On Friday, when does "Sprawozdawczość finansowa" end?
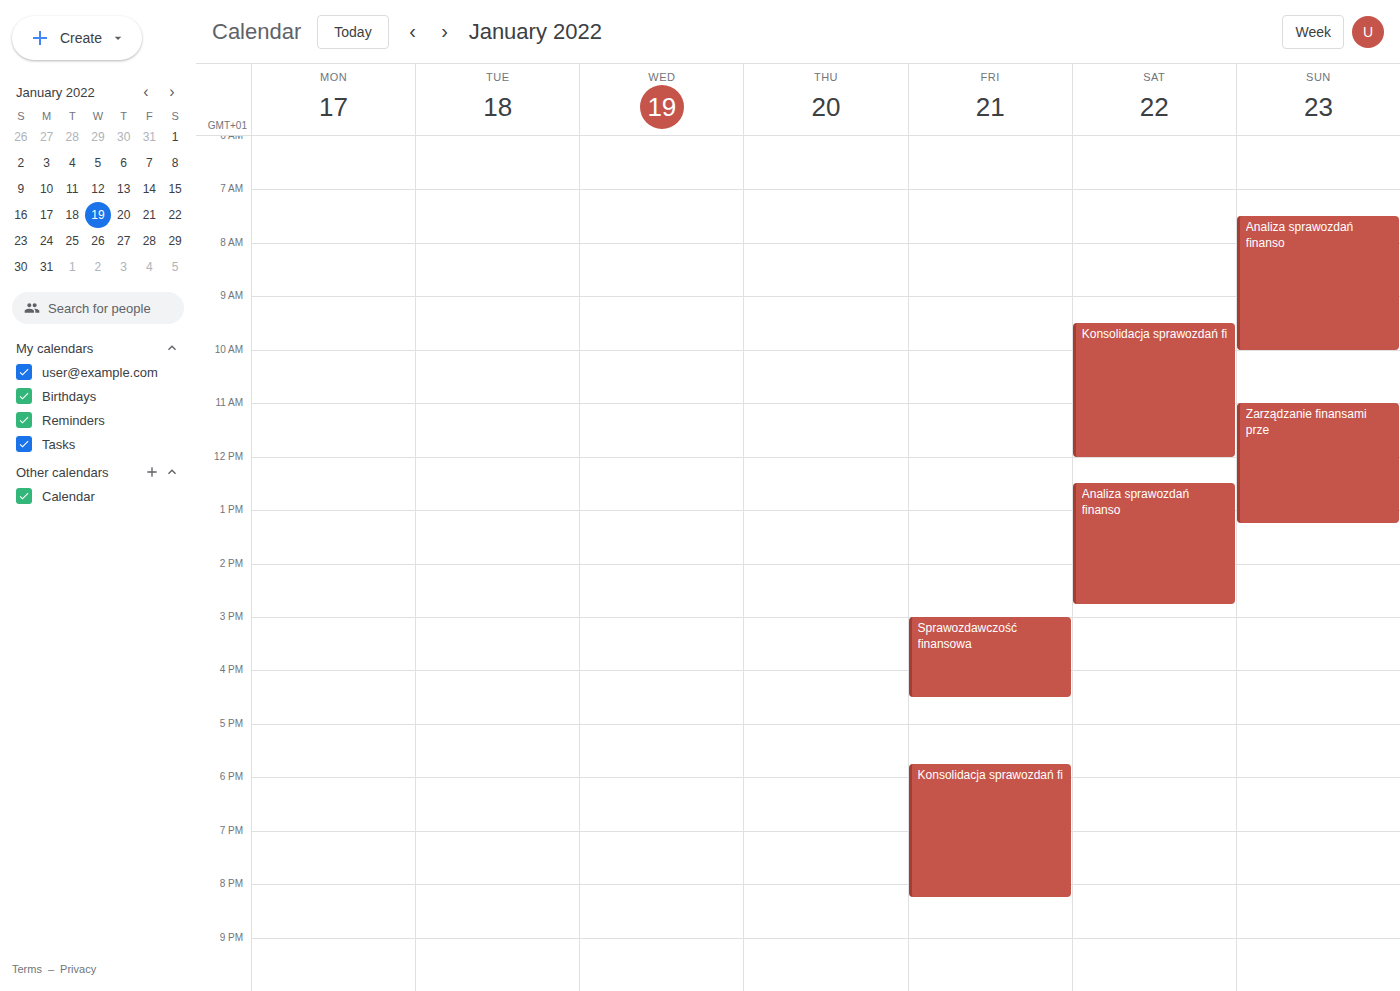
4:30 PM